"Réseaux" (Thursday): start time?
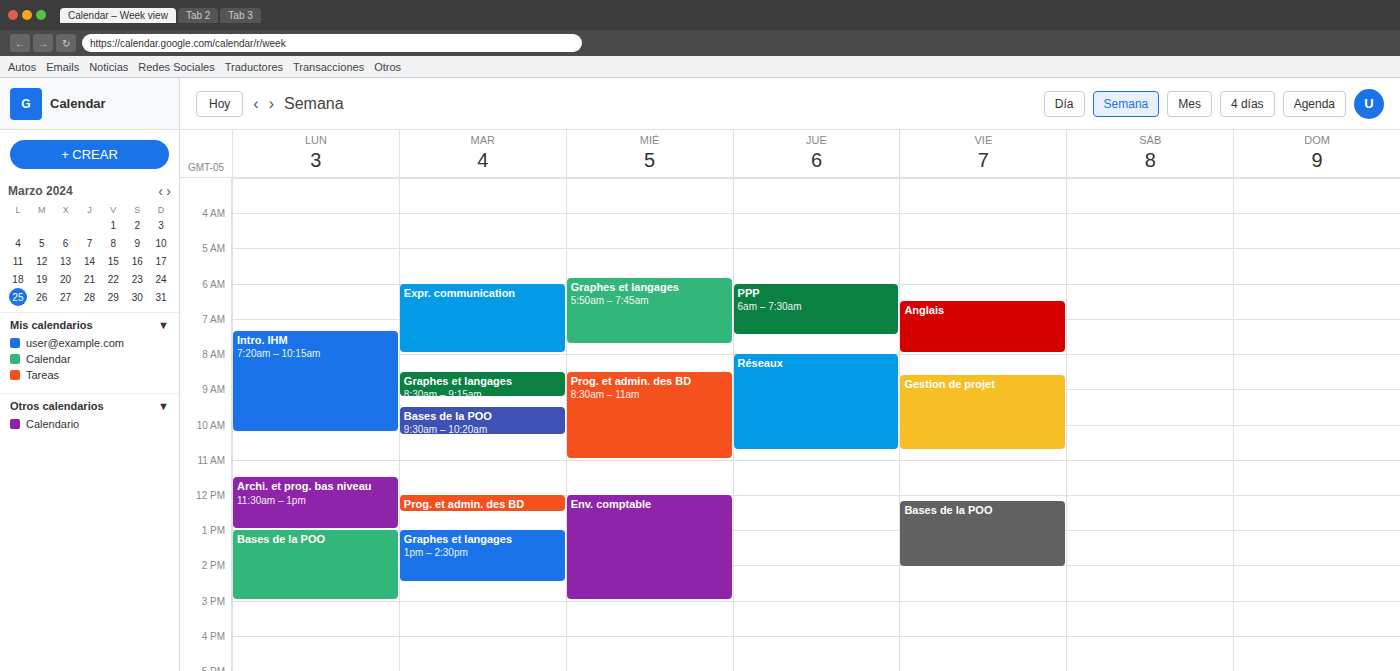
8:00 AM